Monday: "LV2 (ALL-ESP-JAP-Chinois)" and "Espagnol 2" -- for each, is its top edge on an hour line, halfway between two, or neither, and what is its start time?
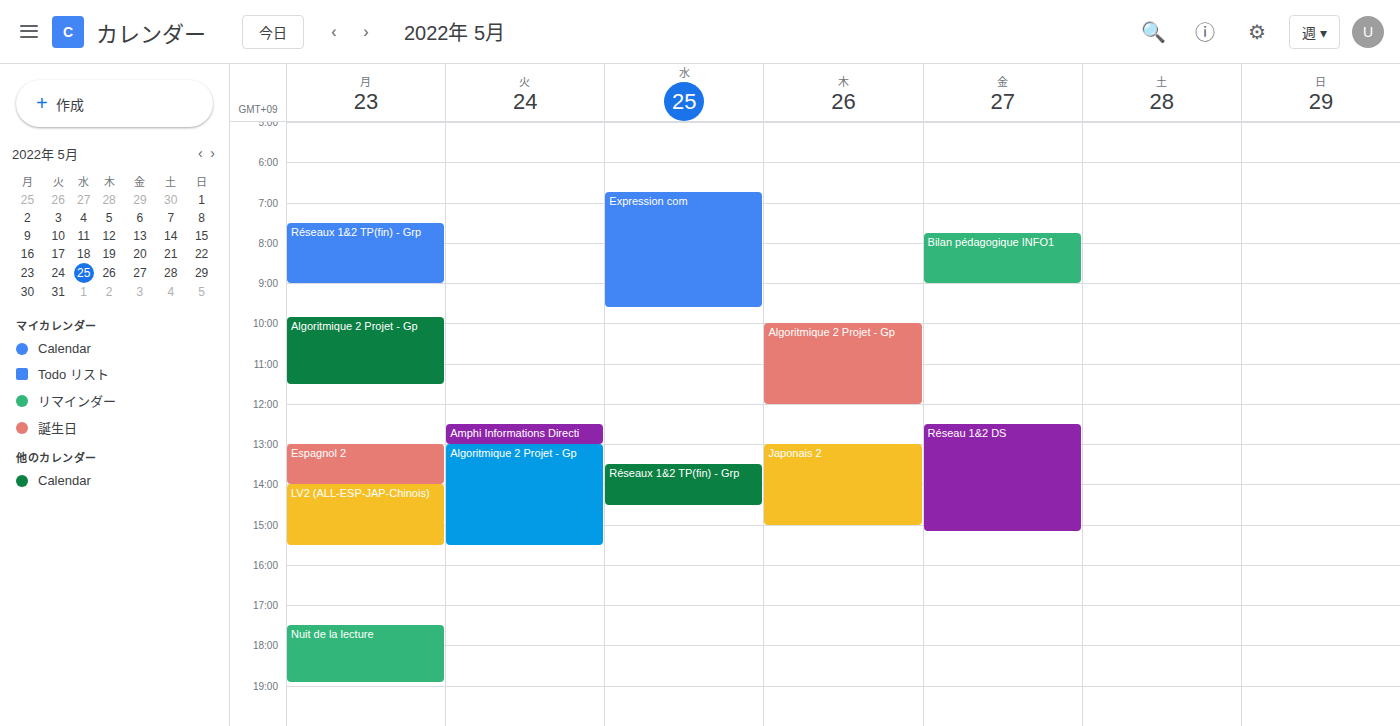
"LV2 (ALL-ESP-JAP-Chinois)": 2:00 PM, exactly on the 2 PM line. "Espagnol 2": 1:00 PM, exactly on the 1 PM line.